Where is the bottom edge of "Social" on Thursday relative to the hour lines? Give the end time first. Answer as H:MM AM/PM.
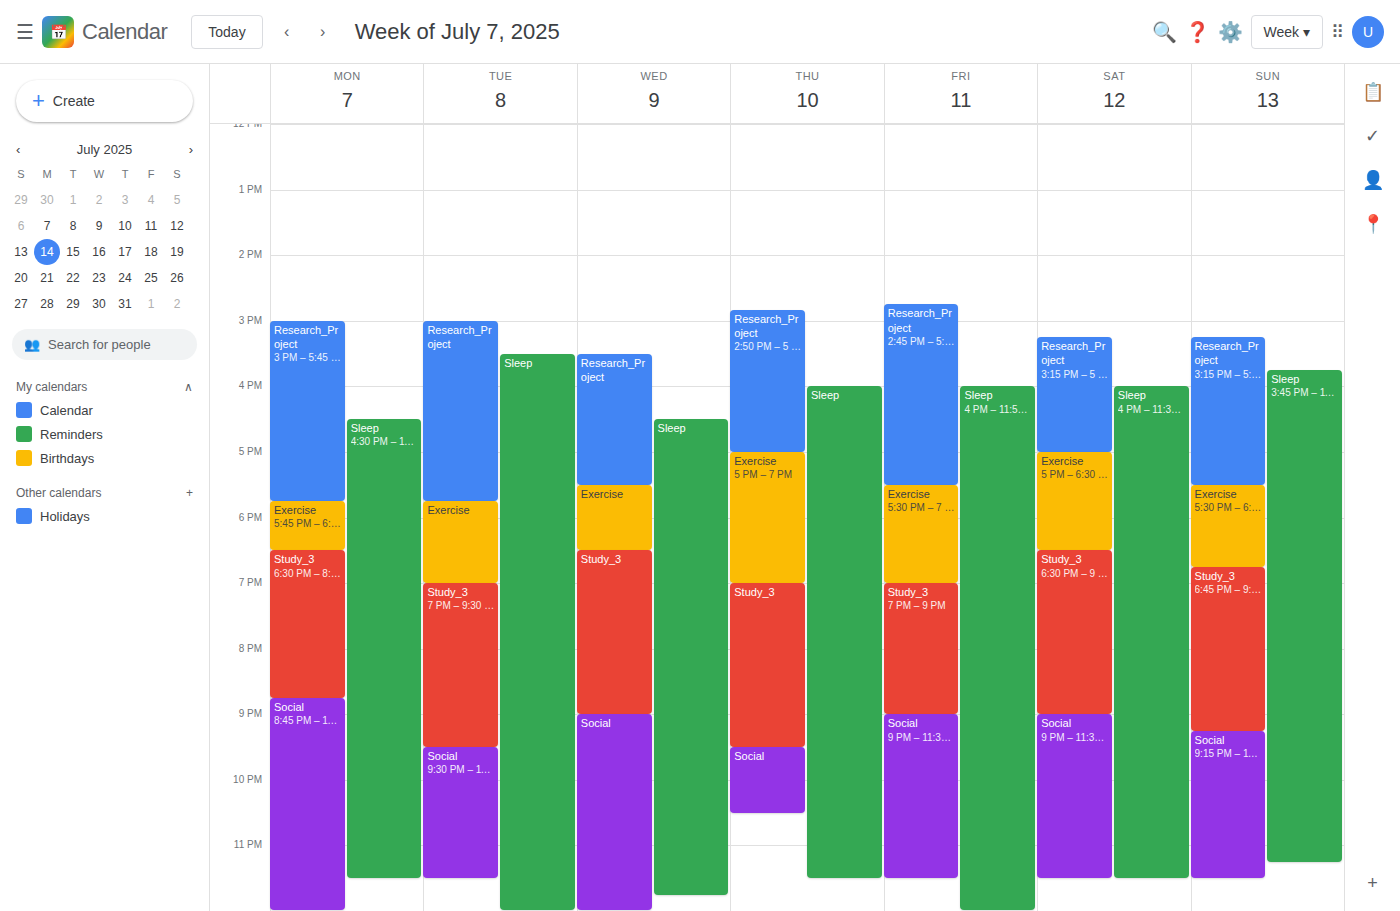
10:30 PM -- halfway between the 10 PM and 11 PM lines.